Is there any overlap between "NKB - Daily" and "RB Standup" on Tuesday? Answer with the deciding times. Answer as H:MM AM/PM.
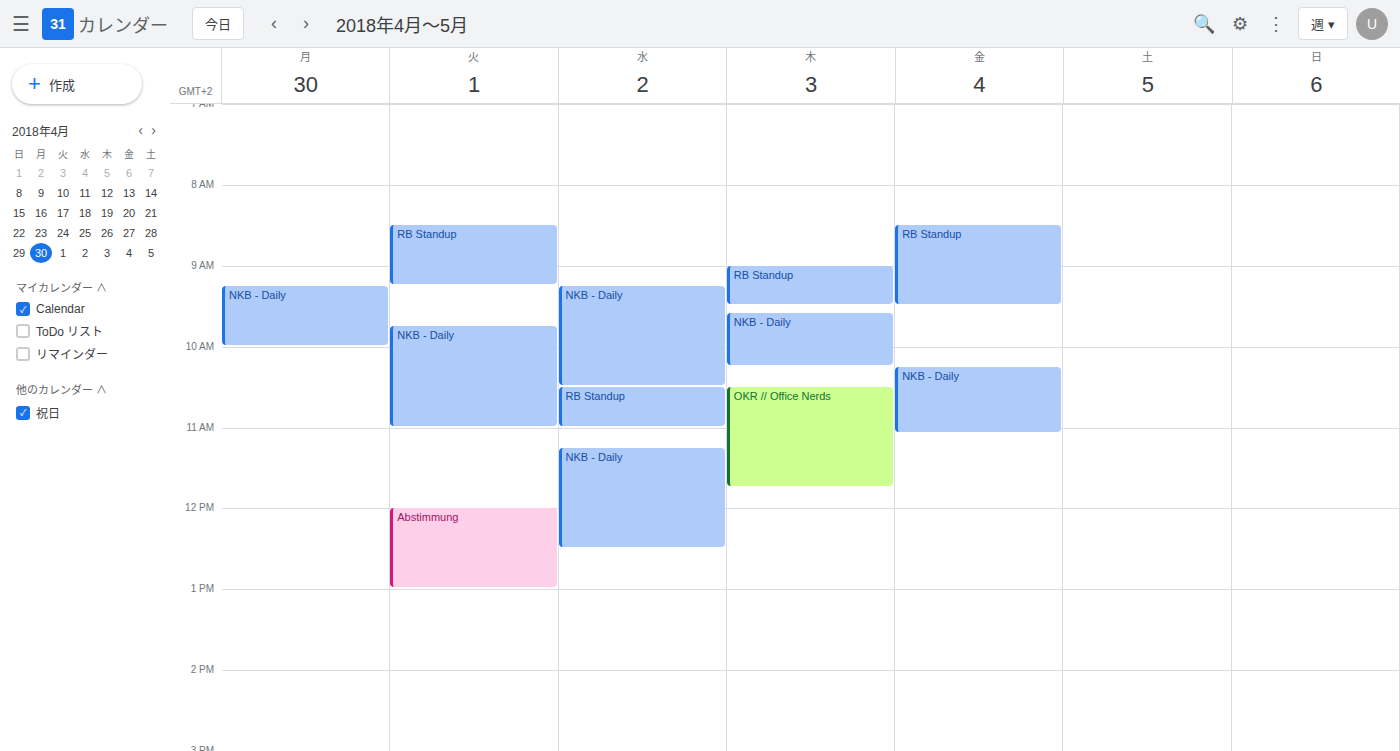
"RB Standup" ends at 9:15 AM and "NKB - Daily" starts at 9:45 AM -- no overlap.